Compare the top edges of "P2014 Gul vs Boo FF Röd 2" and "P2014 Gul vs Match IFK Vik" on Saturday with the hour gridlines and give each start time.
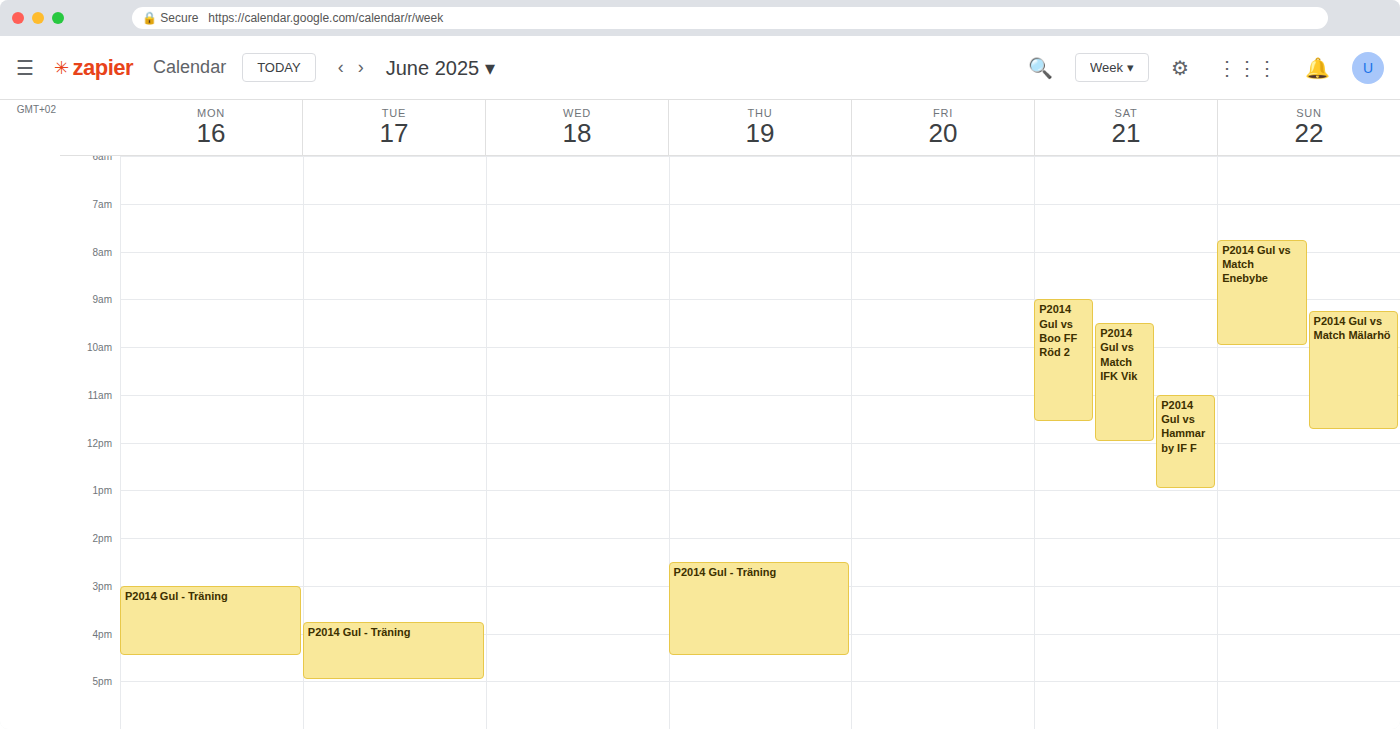
"P2014 Gul vs Boo FF Röd 2": 9:00 AM, exactly on the 9 AM line. "P2014 Gul vs Match IFK Vik": 9:30 AM, halfway between the 9 AM and 10 AM lines.